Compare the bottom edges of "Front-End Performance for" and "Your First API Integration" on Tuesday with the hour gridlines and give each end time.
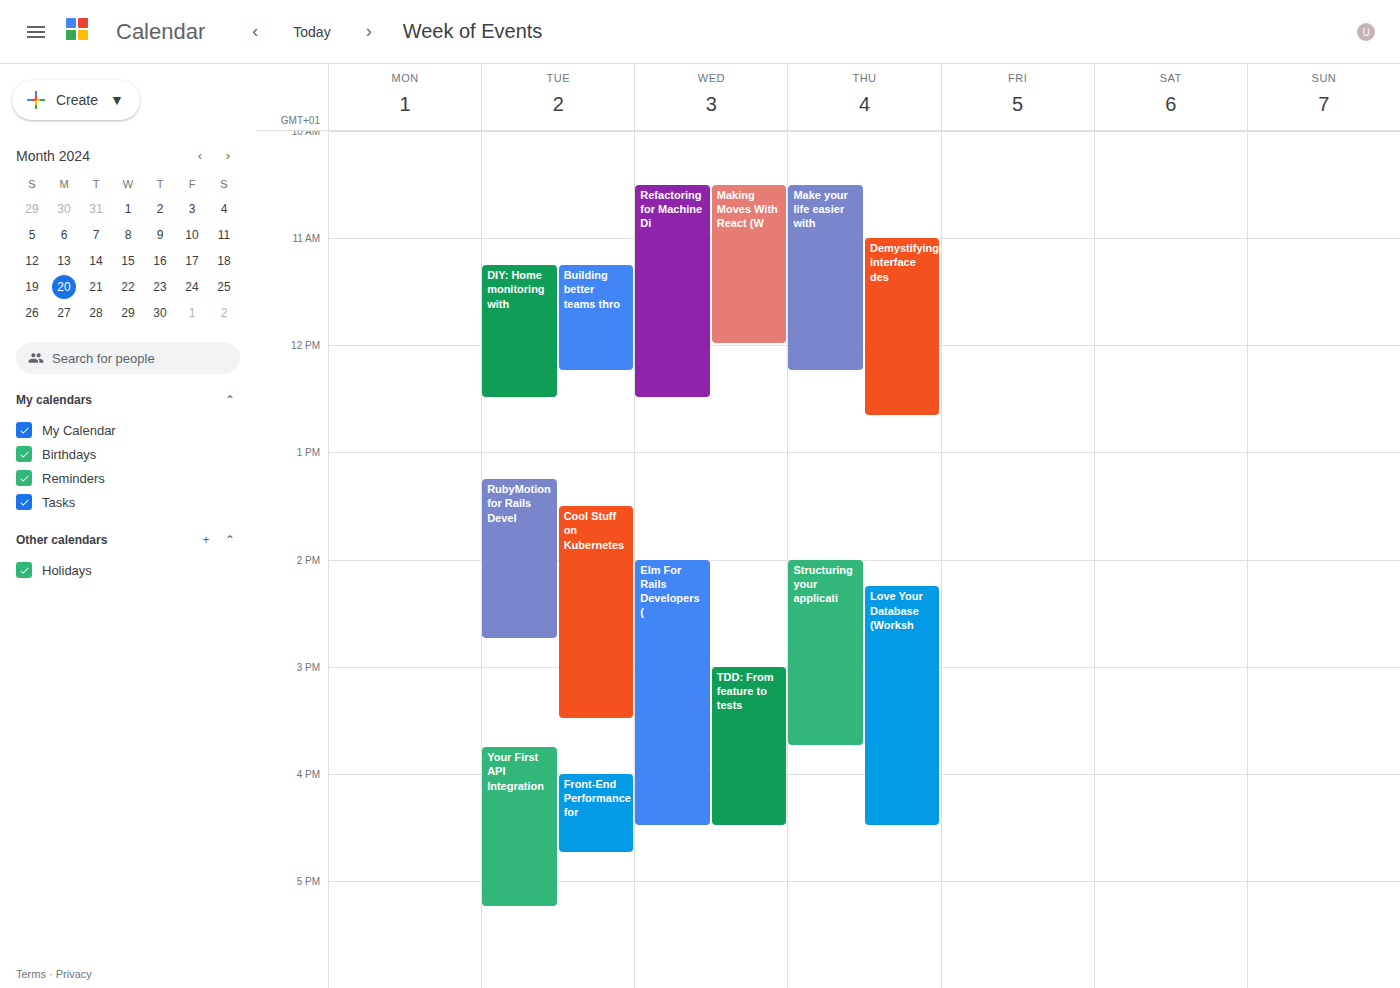
"Front-End Performance for": 4:45 PM, neither: three quarters of the way from the 4 PM line to the 5 PM line. "Your First API Integration": 5:15 PM, neither: a quarter of the way from the 5 PM line to the 6 PM line.